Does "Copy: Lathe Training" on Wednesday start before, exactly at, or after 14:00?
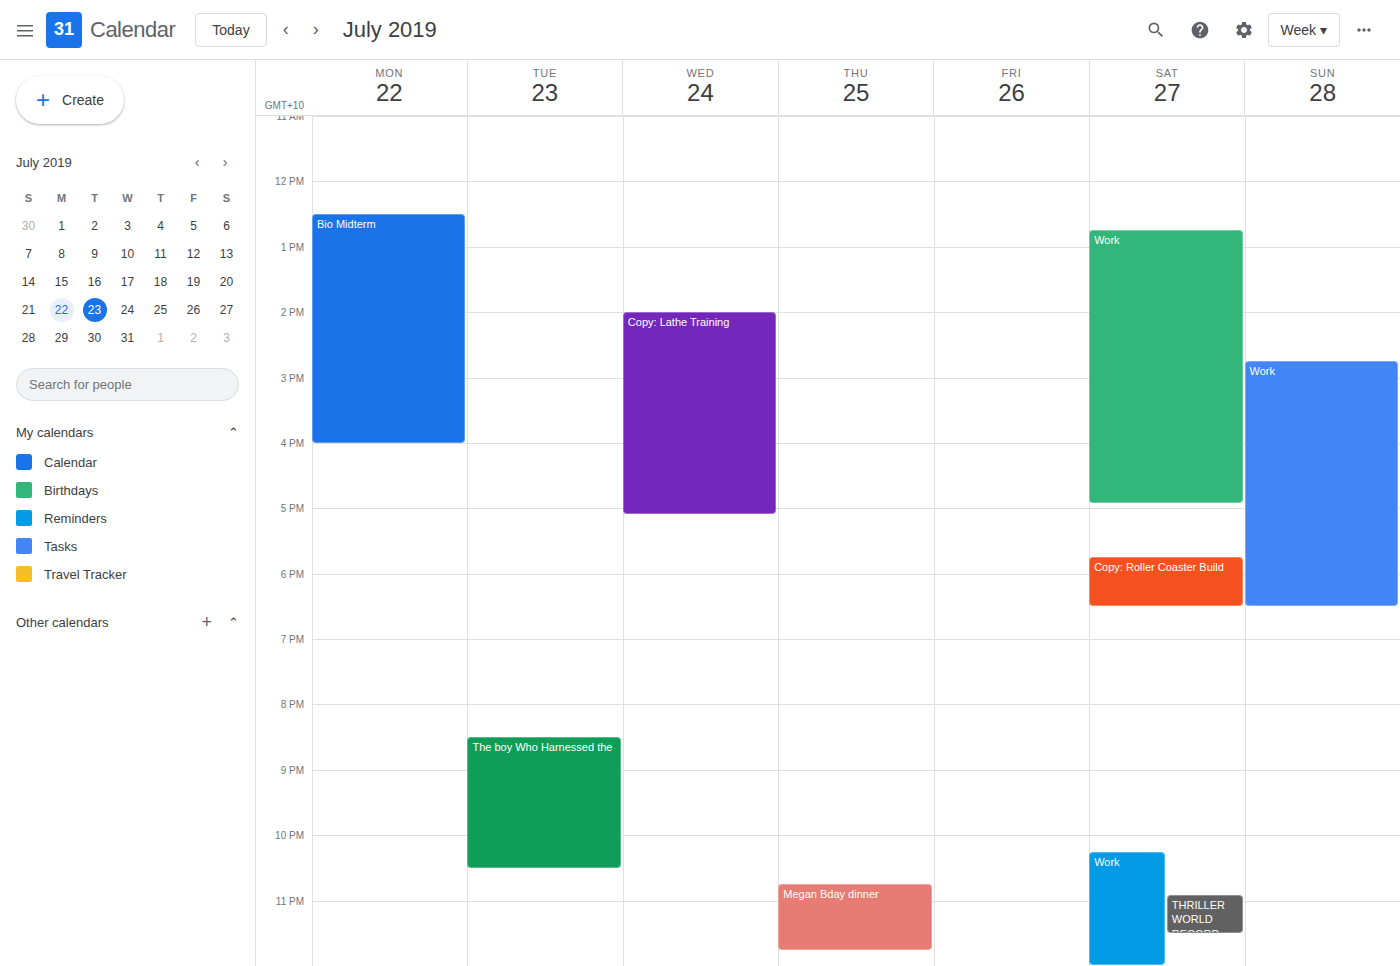
14:00 -- exactly at 14:00, on the 14:00 line.